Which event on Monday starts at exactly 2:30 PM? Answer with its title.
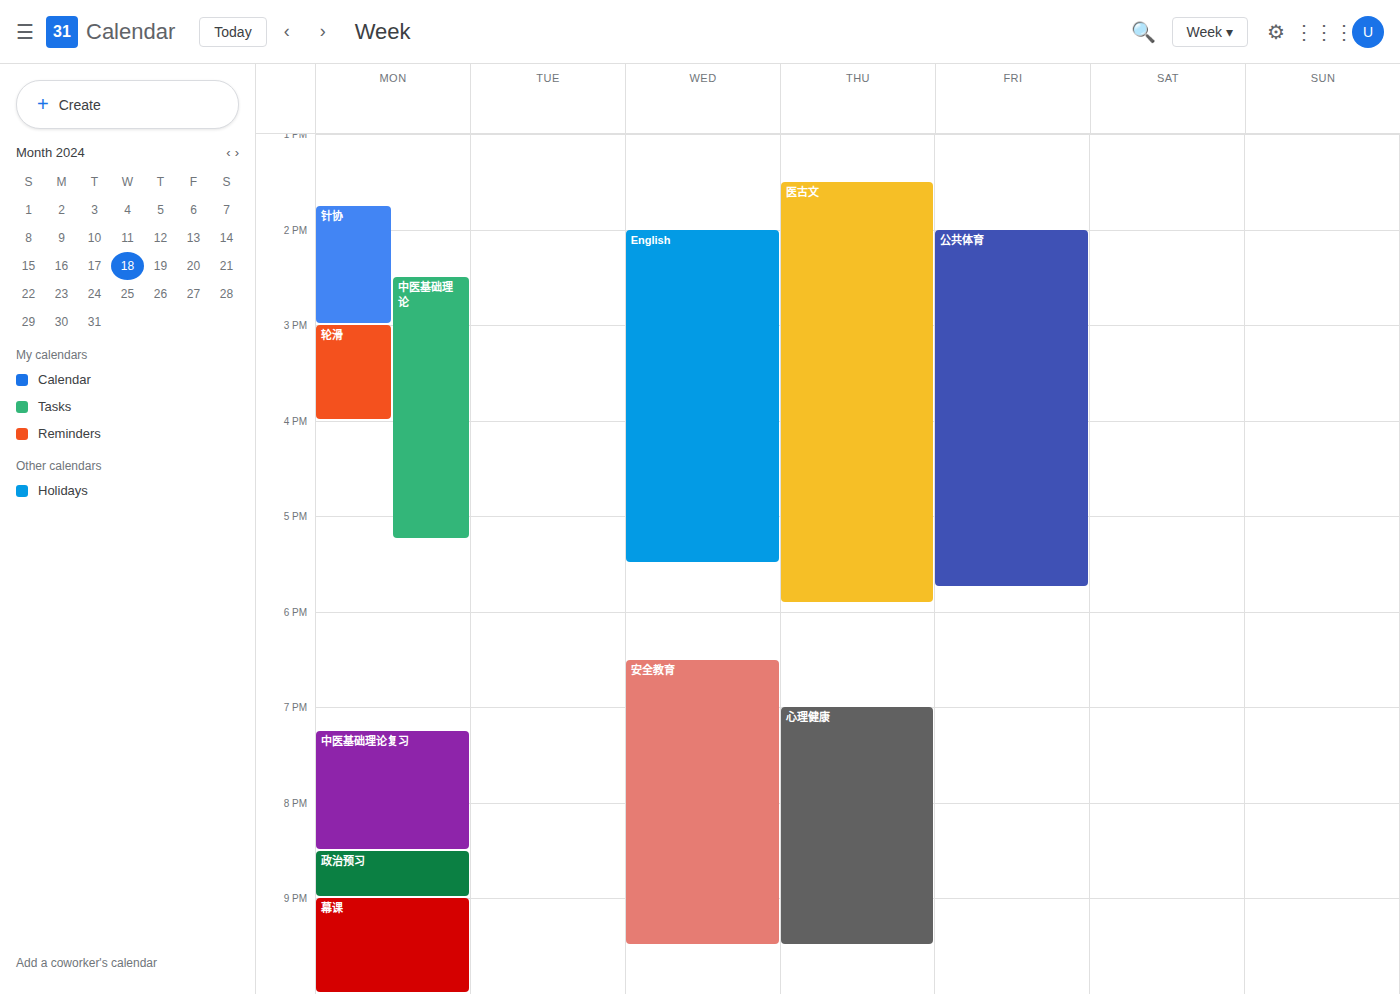
"中医基础理论"